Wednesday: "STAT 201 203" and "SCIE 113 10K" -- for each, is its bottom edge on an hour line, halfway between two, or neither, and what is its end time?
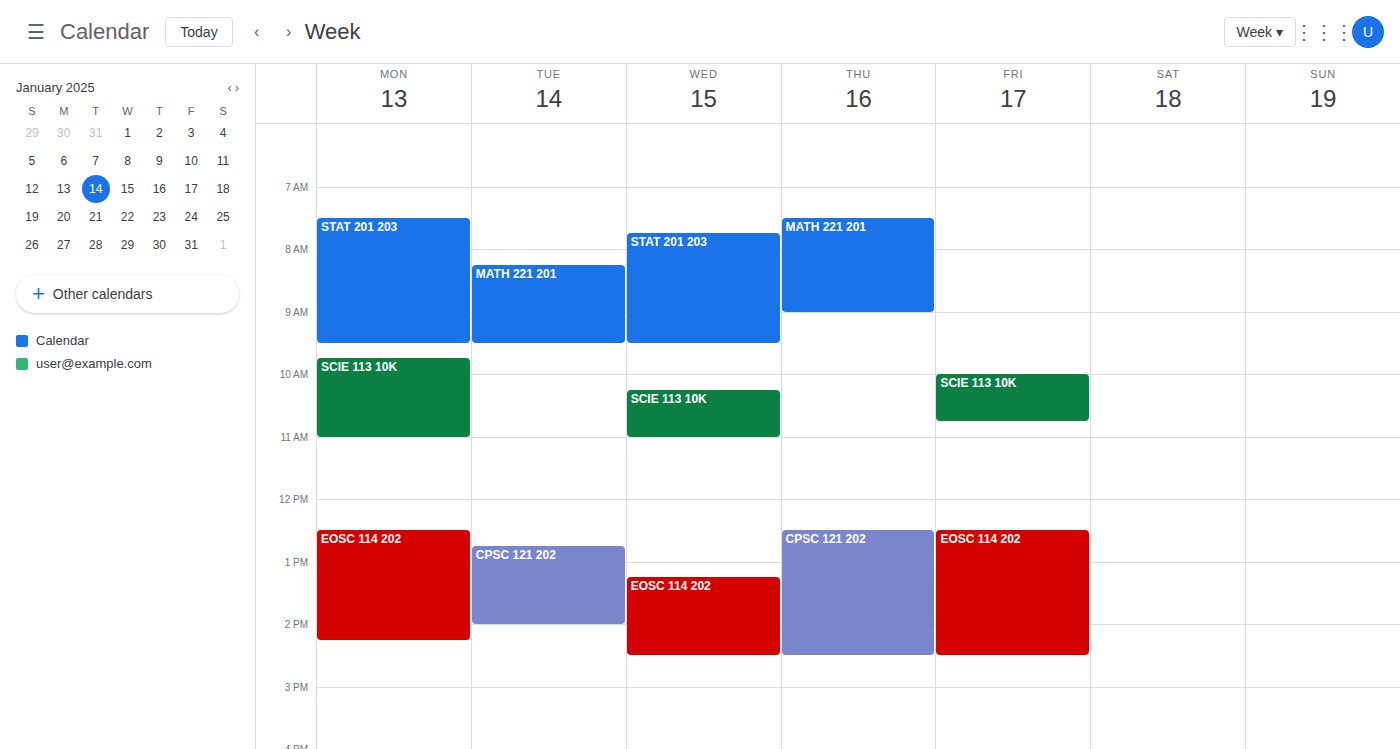
"STAT 201 203": 9:30 AM, halfway between the 9 AM and 10 AM lines. "SCIE 113 10K": 11:00 AM, exactly on the 11 AM line.